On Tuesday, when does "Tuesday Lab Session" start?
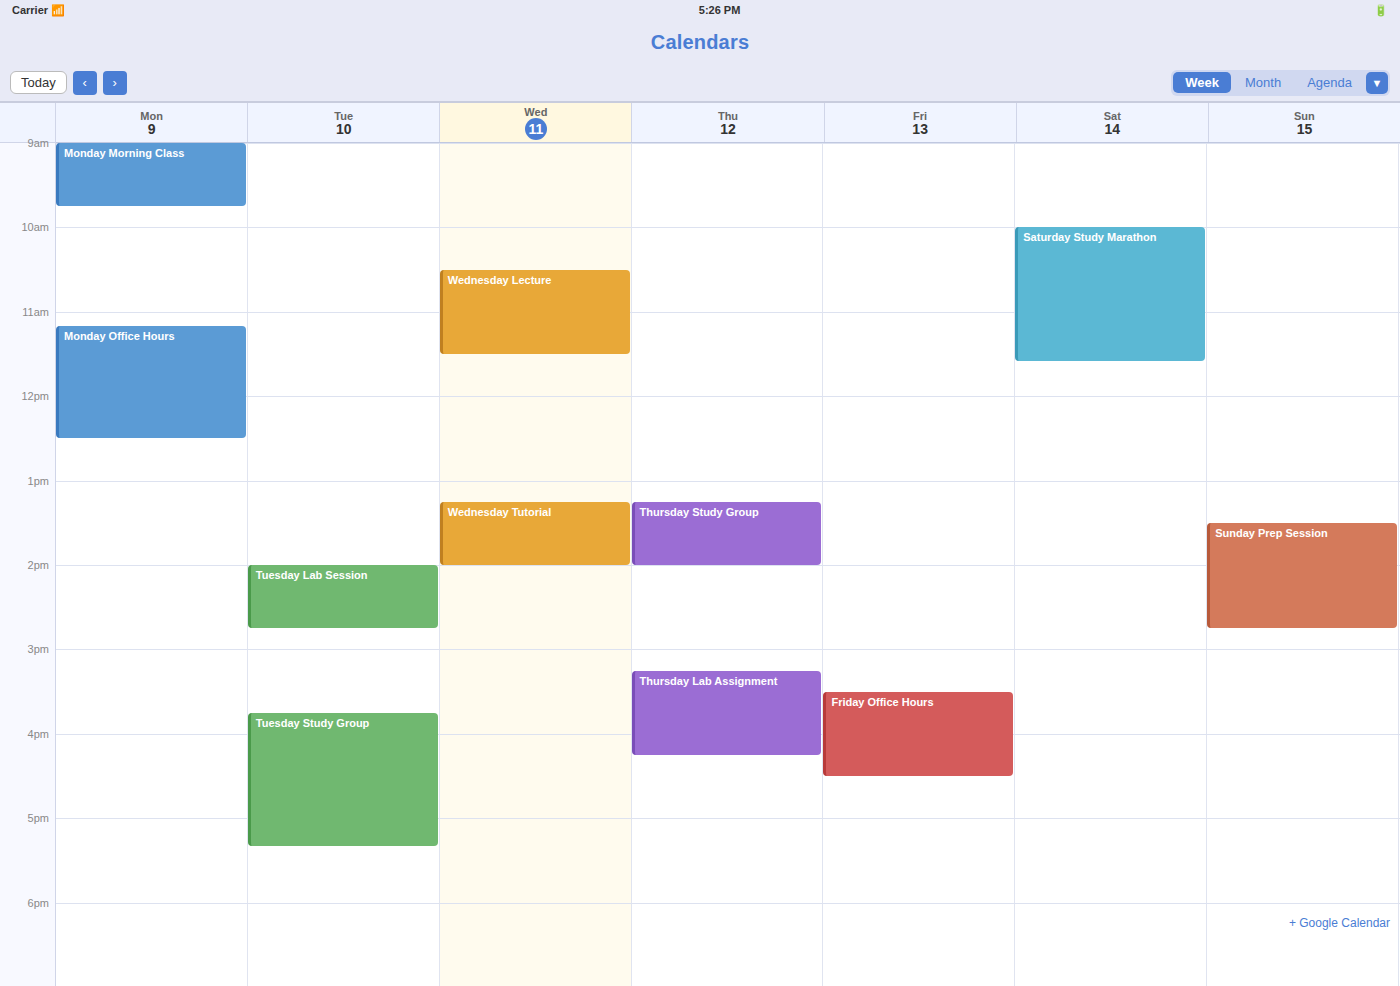
2:00 PM